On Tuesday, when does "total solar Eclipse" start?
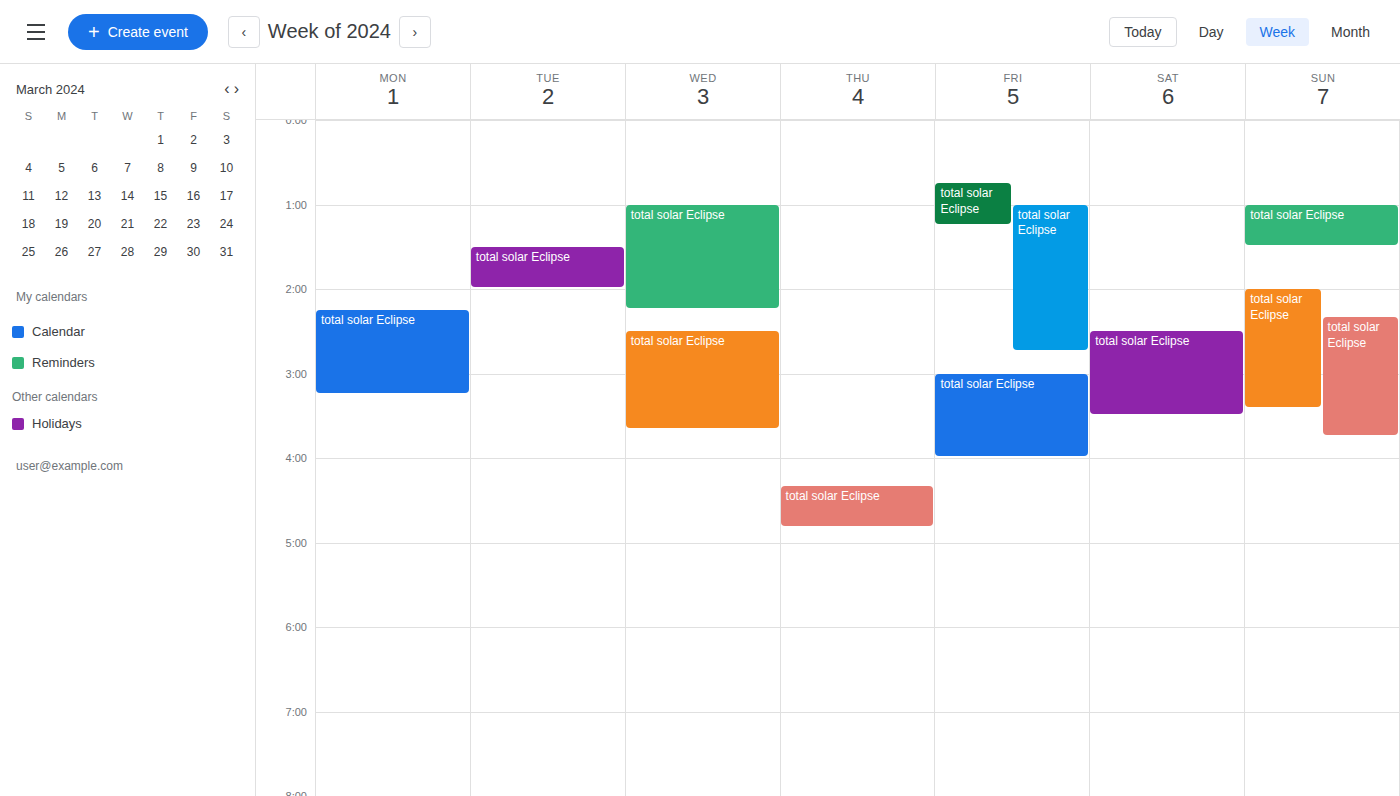
1:30 AM